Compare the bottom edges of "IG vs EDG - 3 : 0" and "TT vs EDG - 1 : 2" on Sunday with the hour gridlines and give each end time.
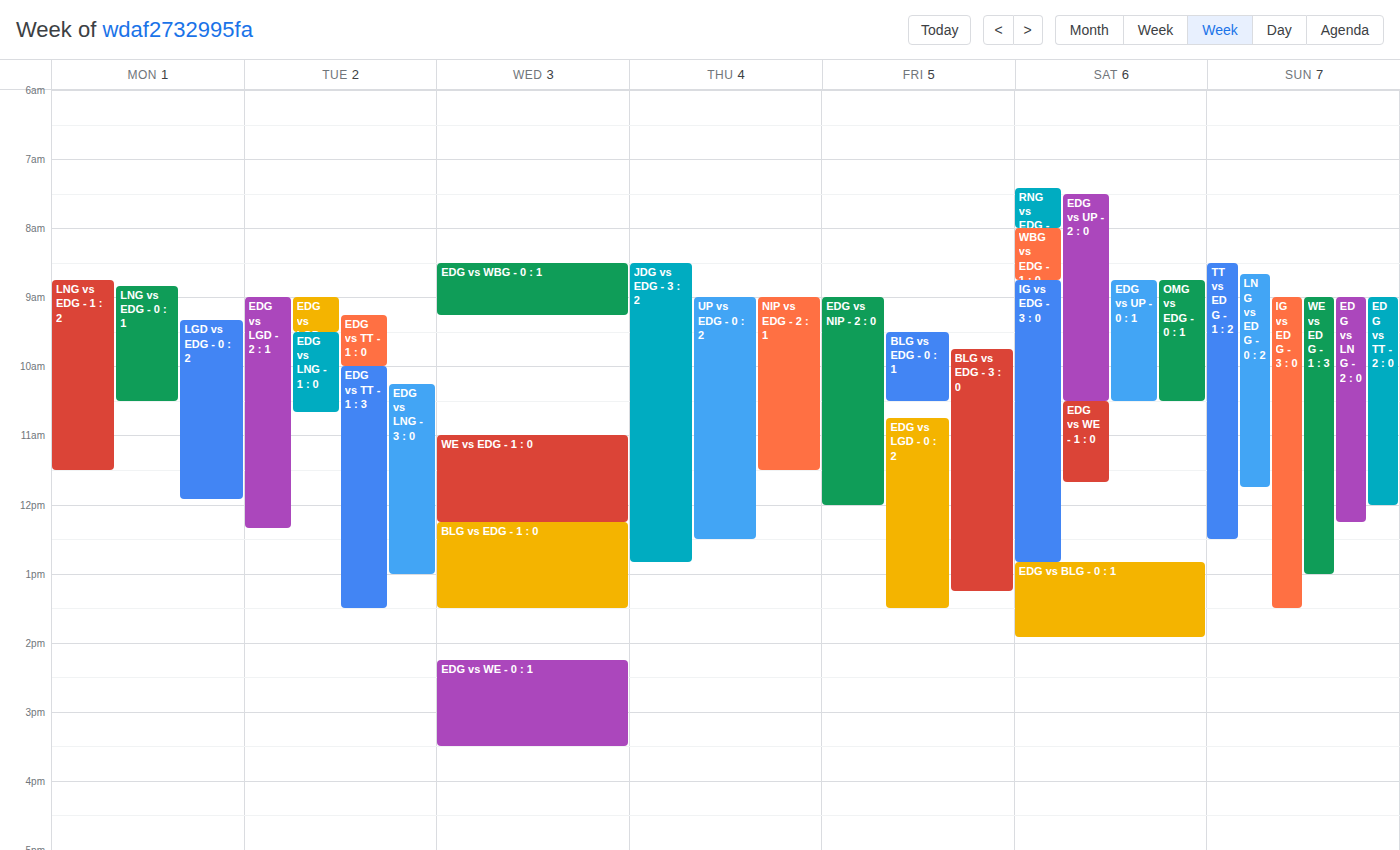
"IG vs EDG - 3 : 0": 1:30 PM, halfway between the 1 PM and 2 PM lines. "TT vs EDG - 1 : 2": 12:30 PM, halfway between the 12 PM and 1 PM lines.